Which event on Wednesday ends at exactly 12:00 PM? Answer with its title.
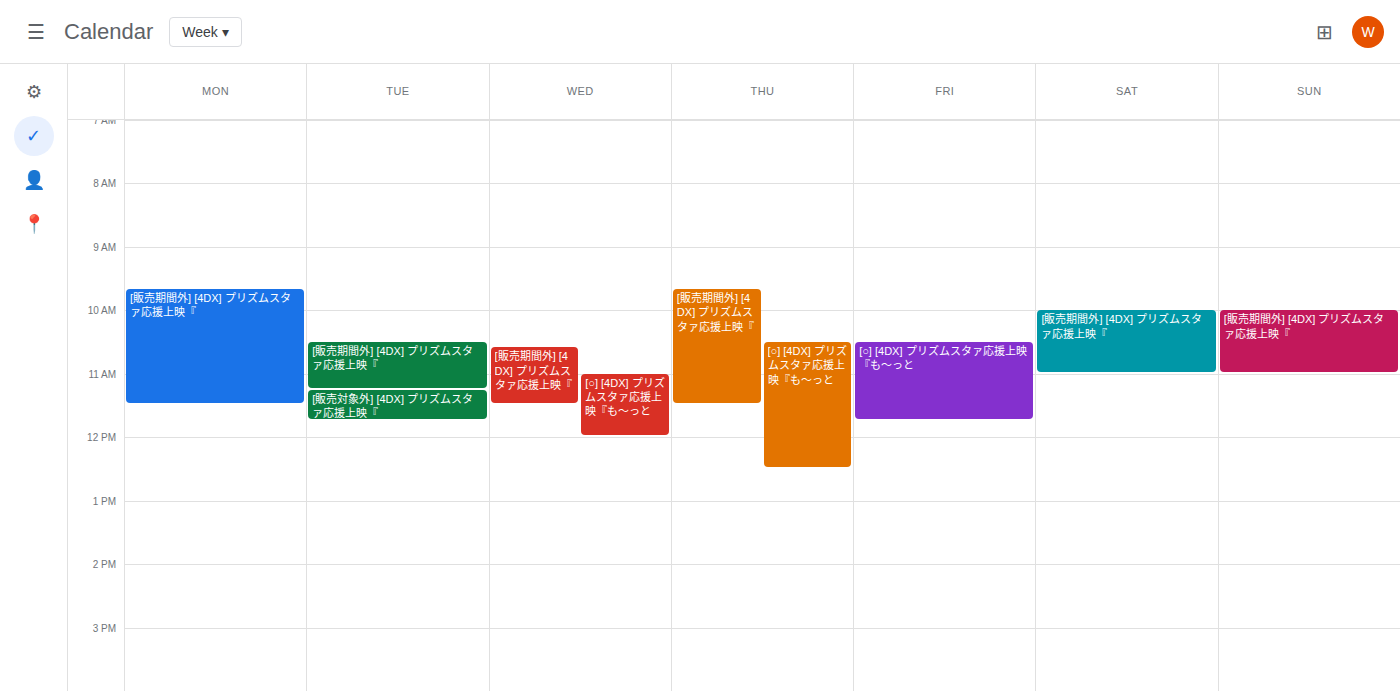
"[○] [4DX] プリズムスタァ応援上映『も～っと"